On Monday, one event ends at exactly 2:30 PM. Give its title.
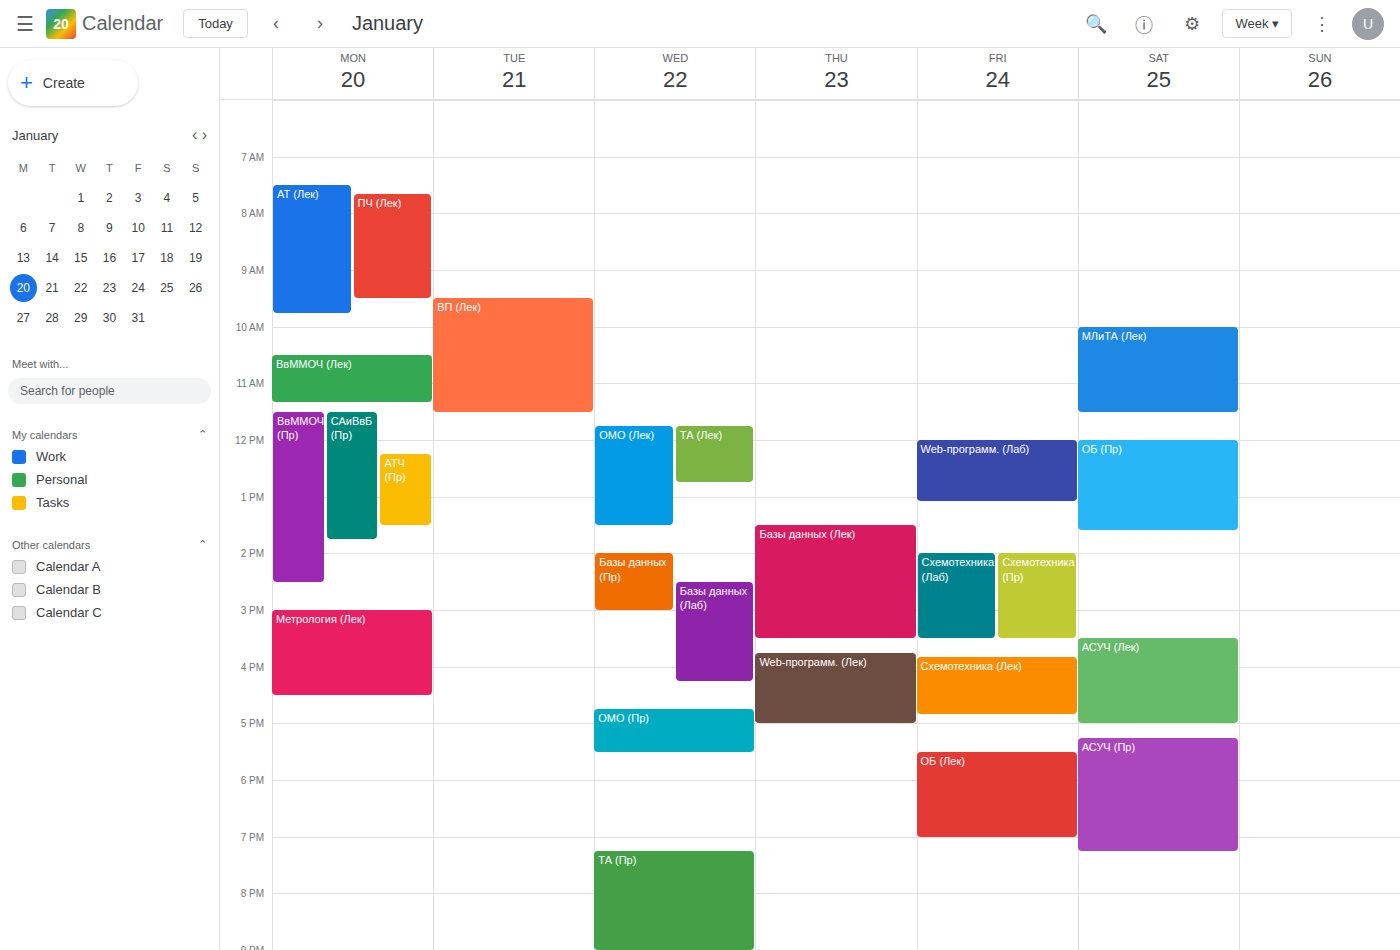
"ВвММОЧ (Пр)"